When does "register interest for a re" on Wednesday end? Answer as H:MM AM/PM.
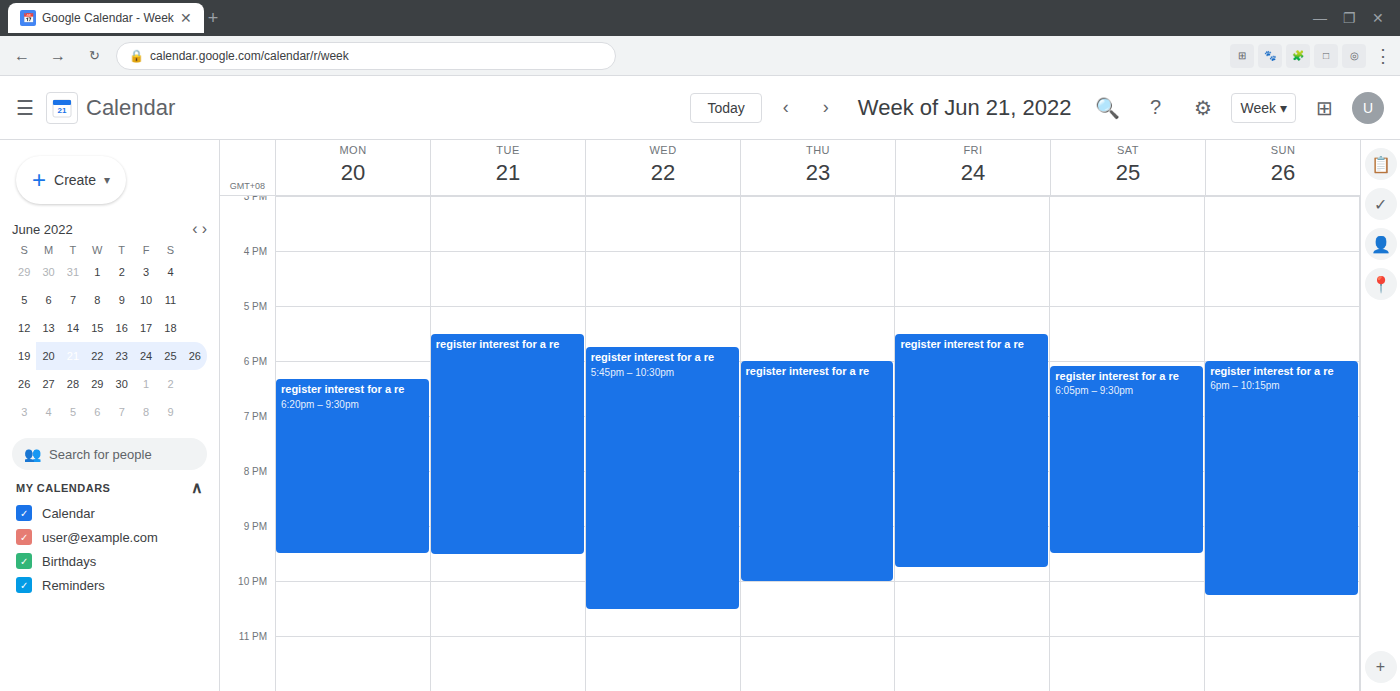
10:30 PM